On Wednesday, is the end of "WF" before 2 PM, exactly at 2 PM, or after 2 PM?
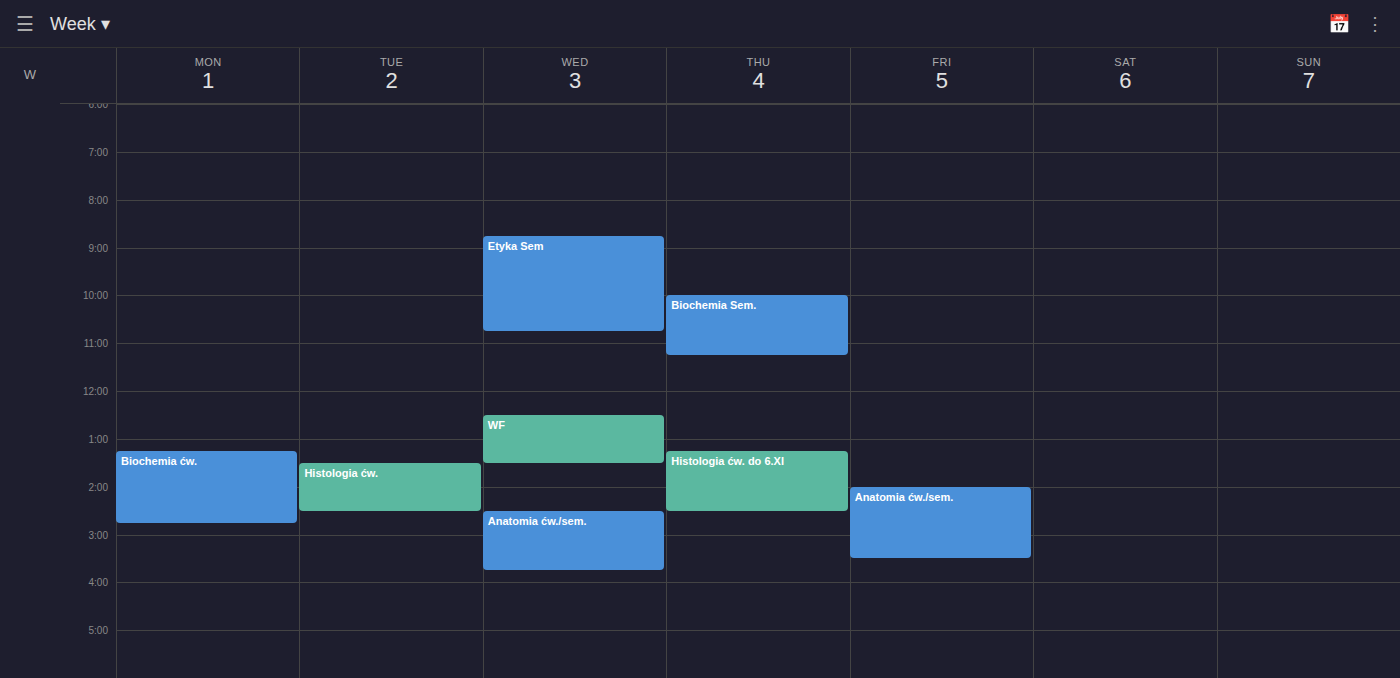
1:30 PM -- before 2 PM, 30 minutes above the 2 PM line.